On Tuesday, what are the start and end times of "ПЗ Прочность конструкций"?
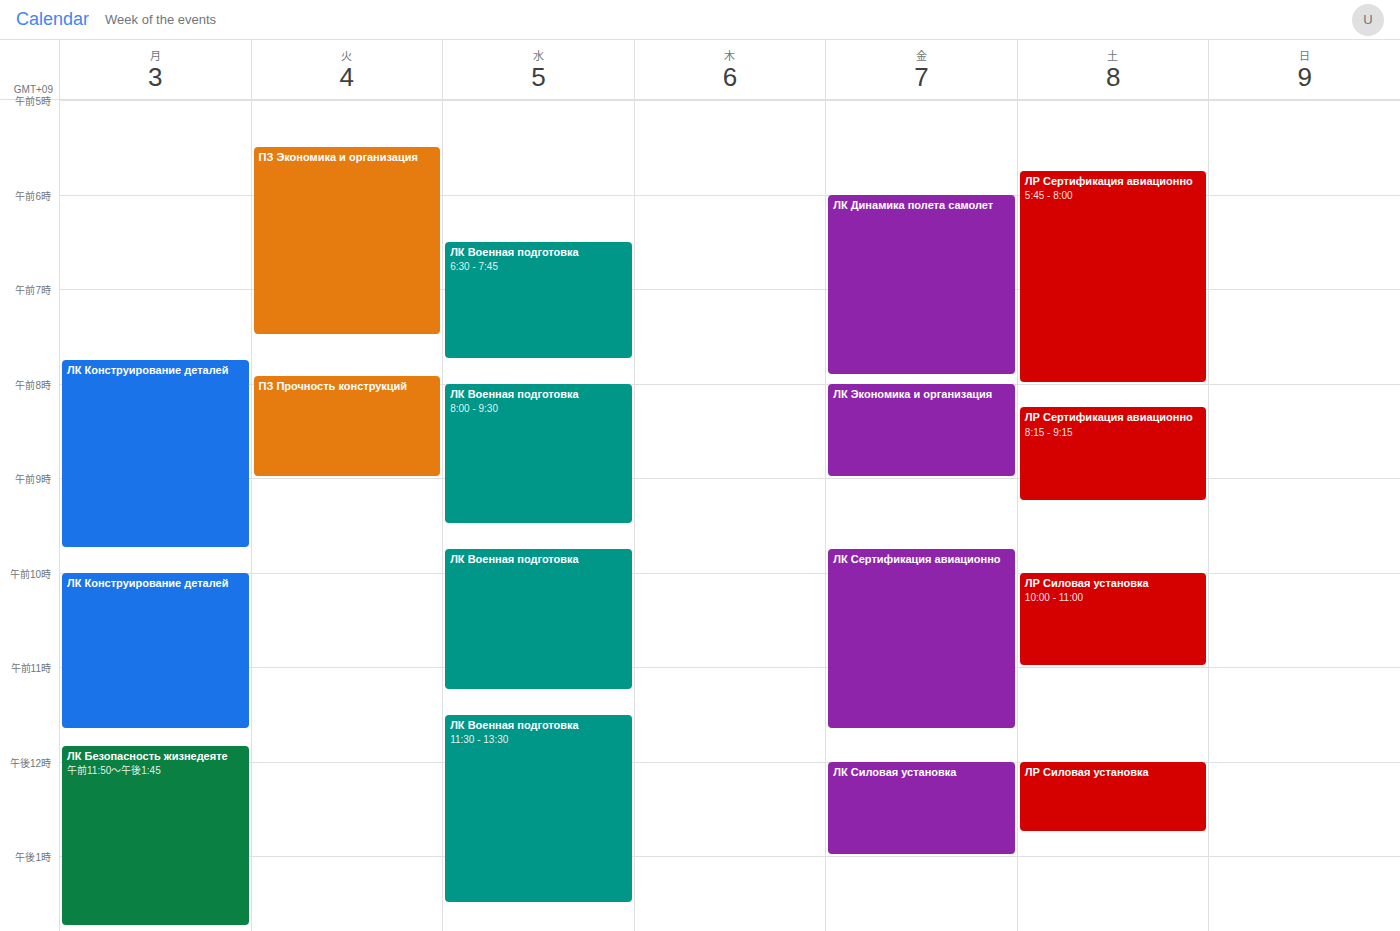
7:55 AM to 9:00 AM